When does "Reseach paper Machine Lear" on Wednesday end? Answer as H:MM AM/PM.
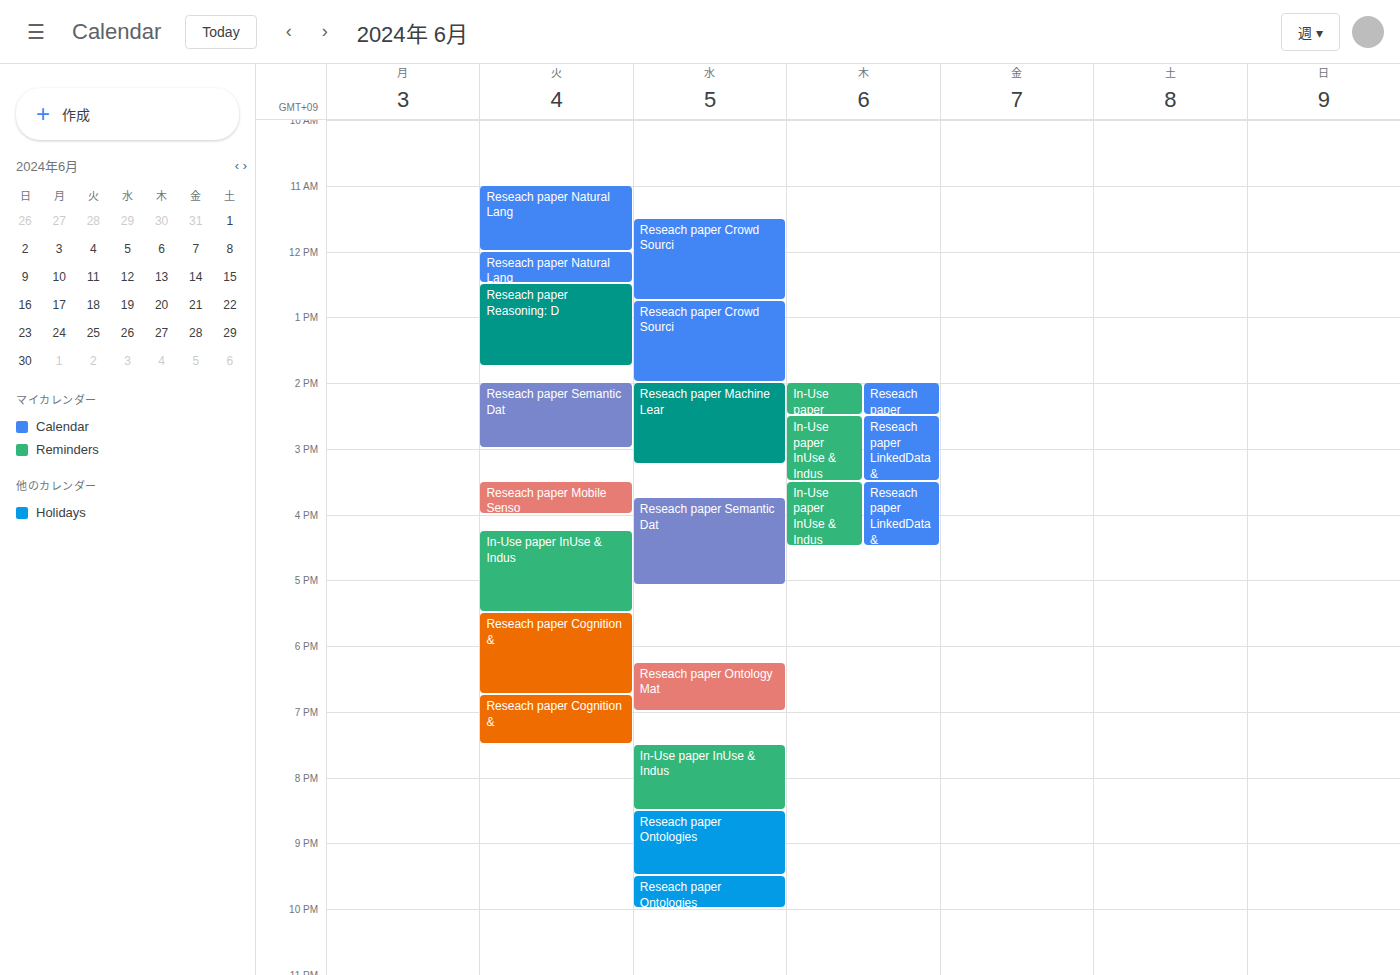
3:15 PM